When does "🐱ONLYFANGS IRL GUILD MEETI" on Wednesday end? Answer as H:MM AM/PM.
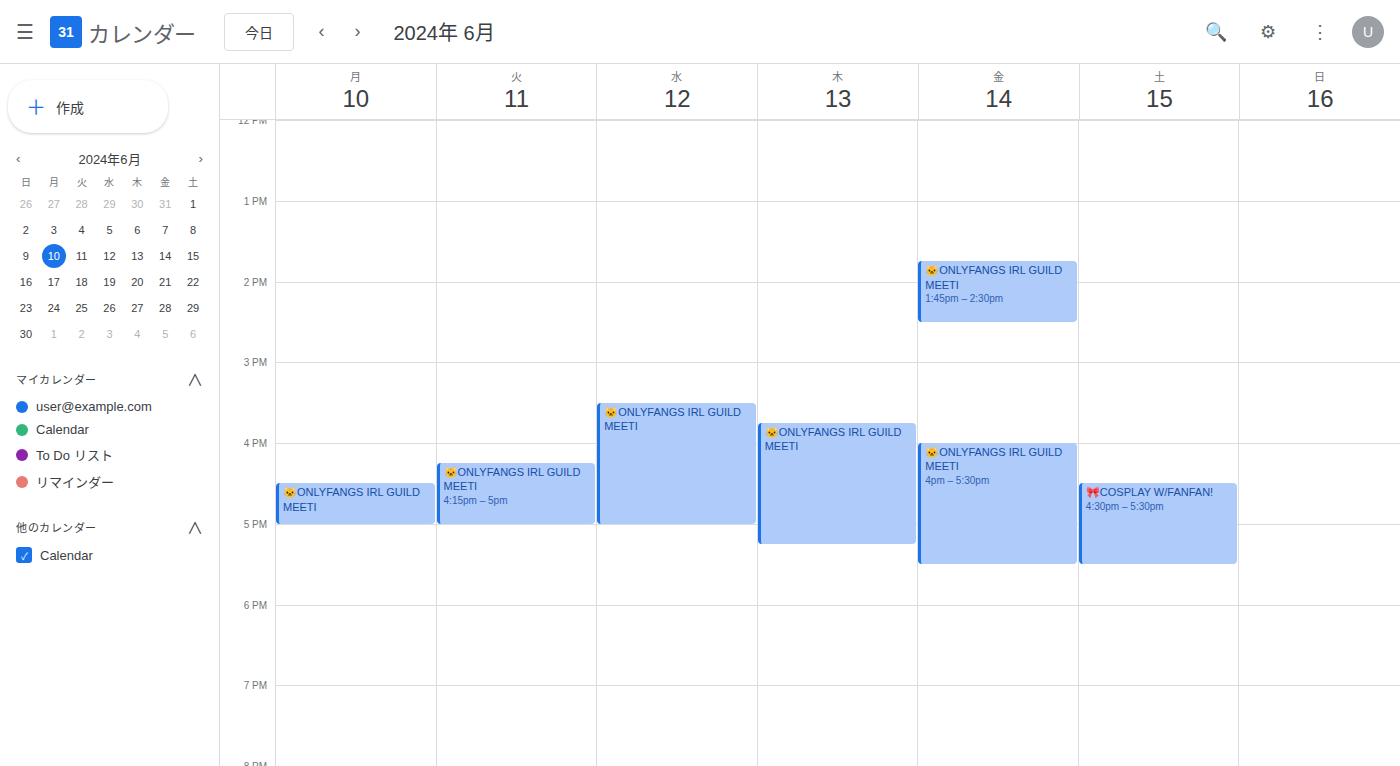
5:00 PM